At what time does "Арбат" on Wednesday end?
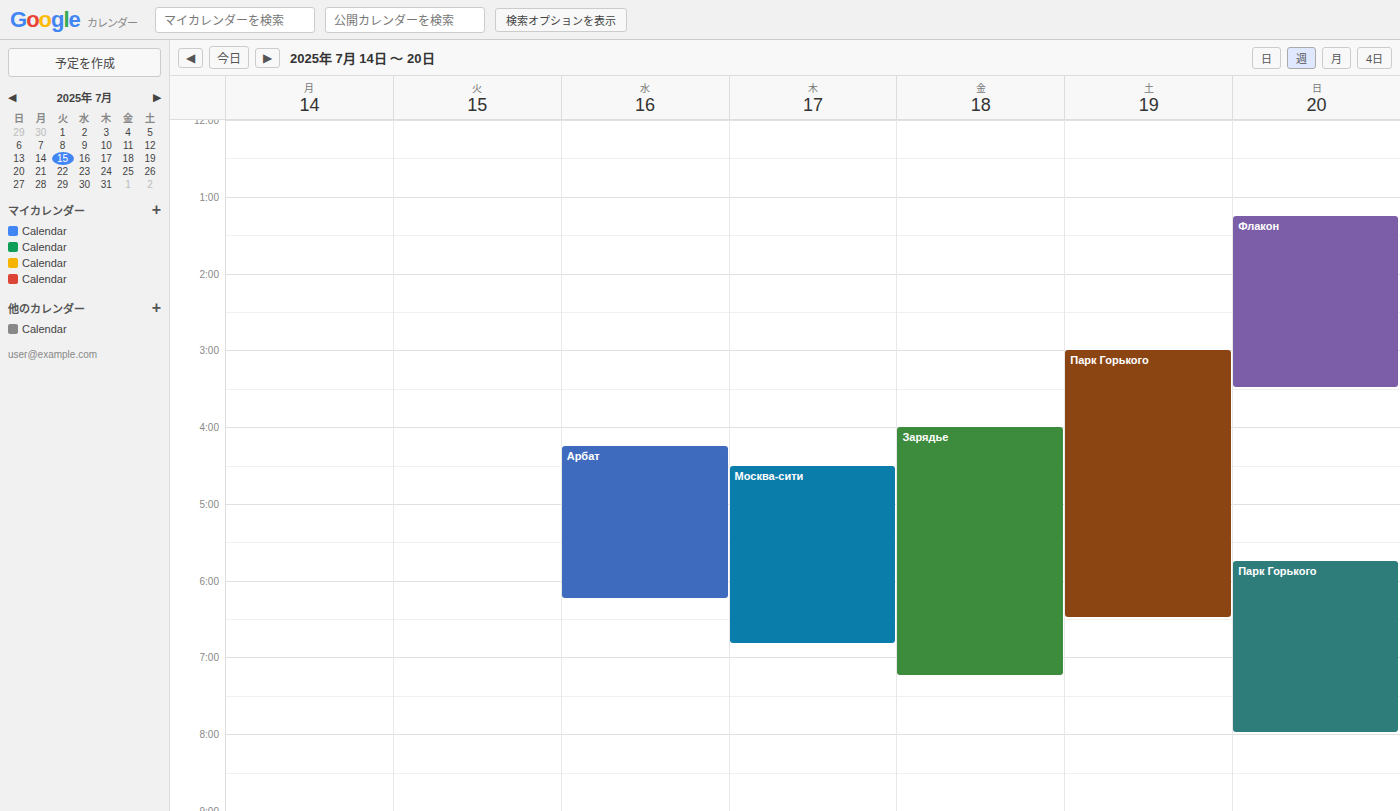
6:15 PM